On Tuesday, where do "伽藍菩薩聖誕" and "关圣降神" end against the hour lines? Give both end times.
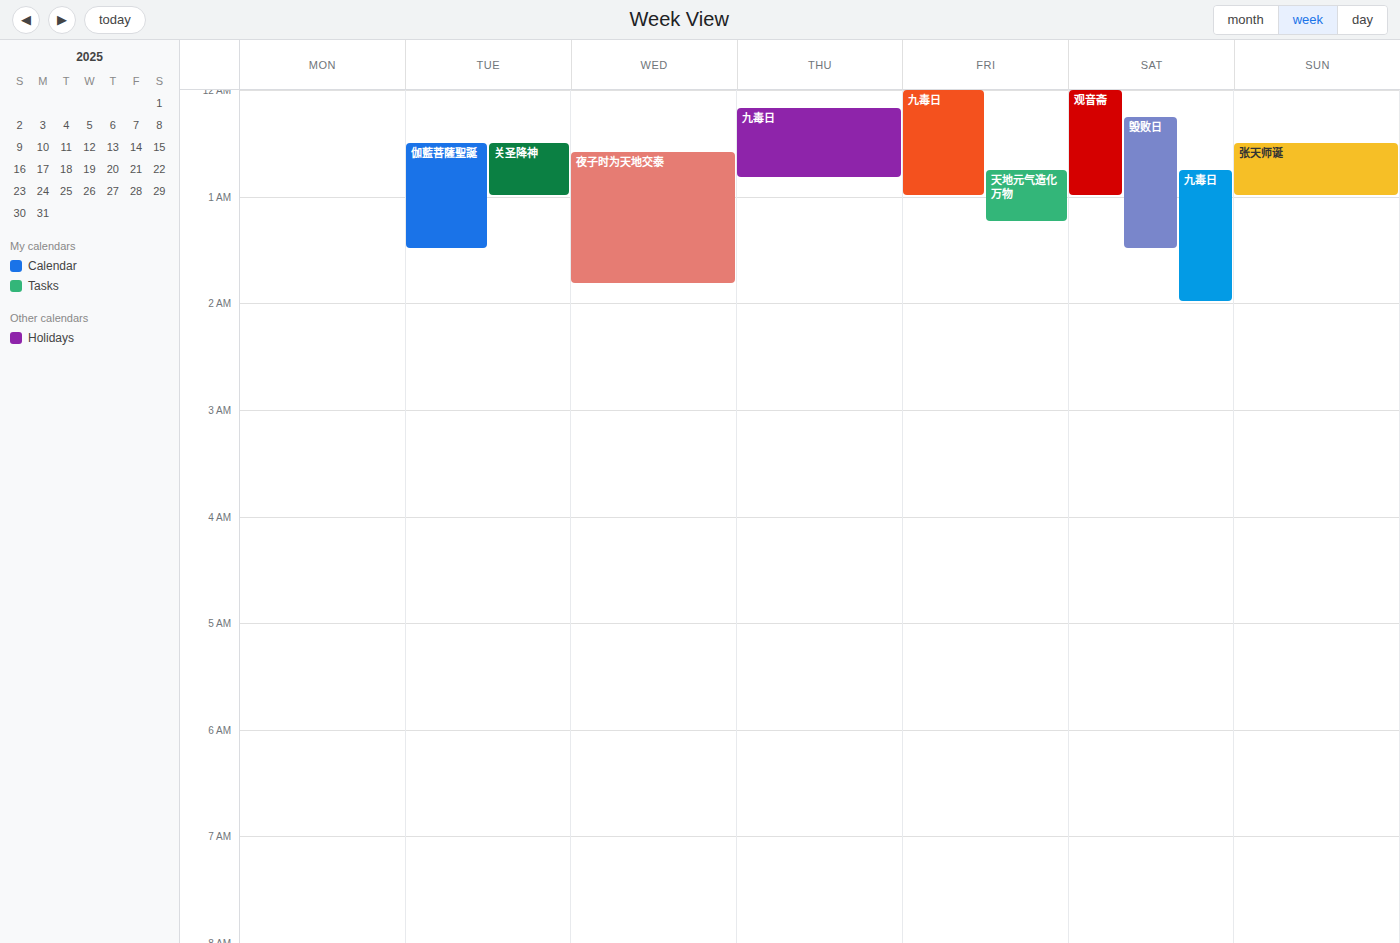
"伽藍菩薩聖誕": 1:30 AM, halfway between the 1 AM and 2 AM lines. "关圣降神": 1:00 AM, exactly on the 1 AM line.